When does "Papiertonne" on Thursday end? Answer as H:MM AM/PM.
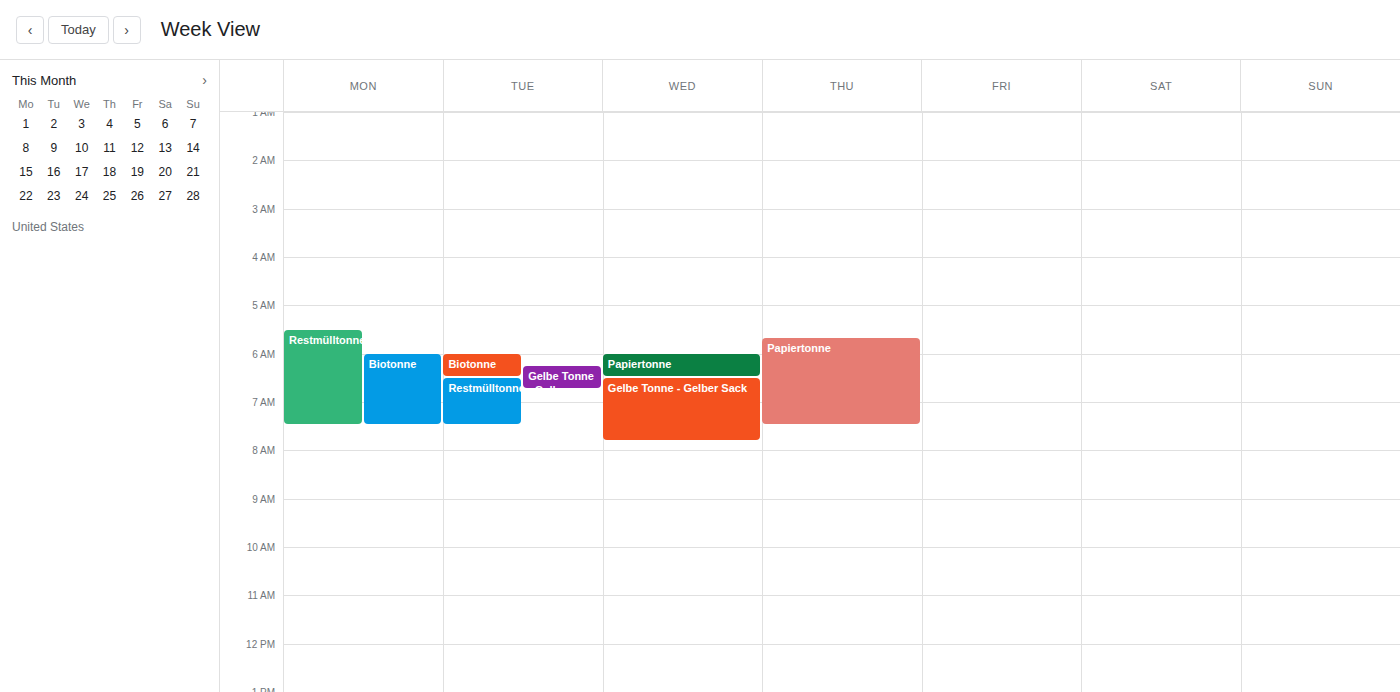
7:30 AM